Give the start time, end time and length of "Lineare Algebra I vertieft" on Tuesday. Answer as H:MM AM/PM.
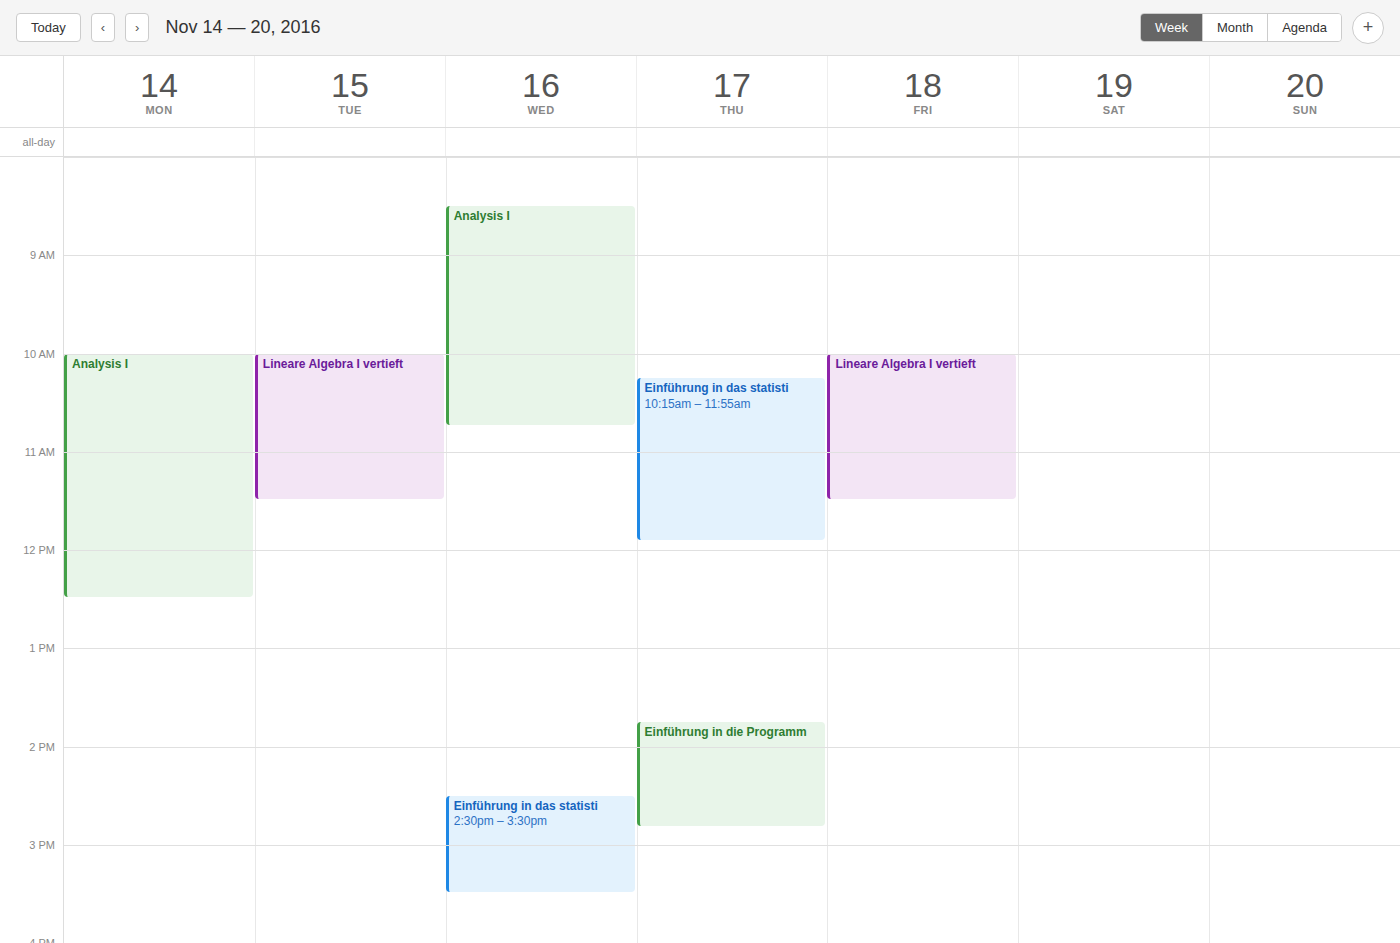
10:00 AM to 11:30 AM, 1 hour 30 minutes